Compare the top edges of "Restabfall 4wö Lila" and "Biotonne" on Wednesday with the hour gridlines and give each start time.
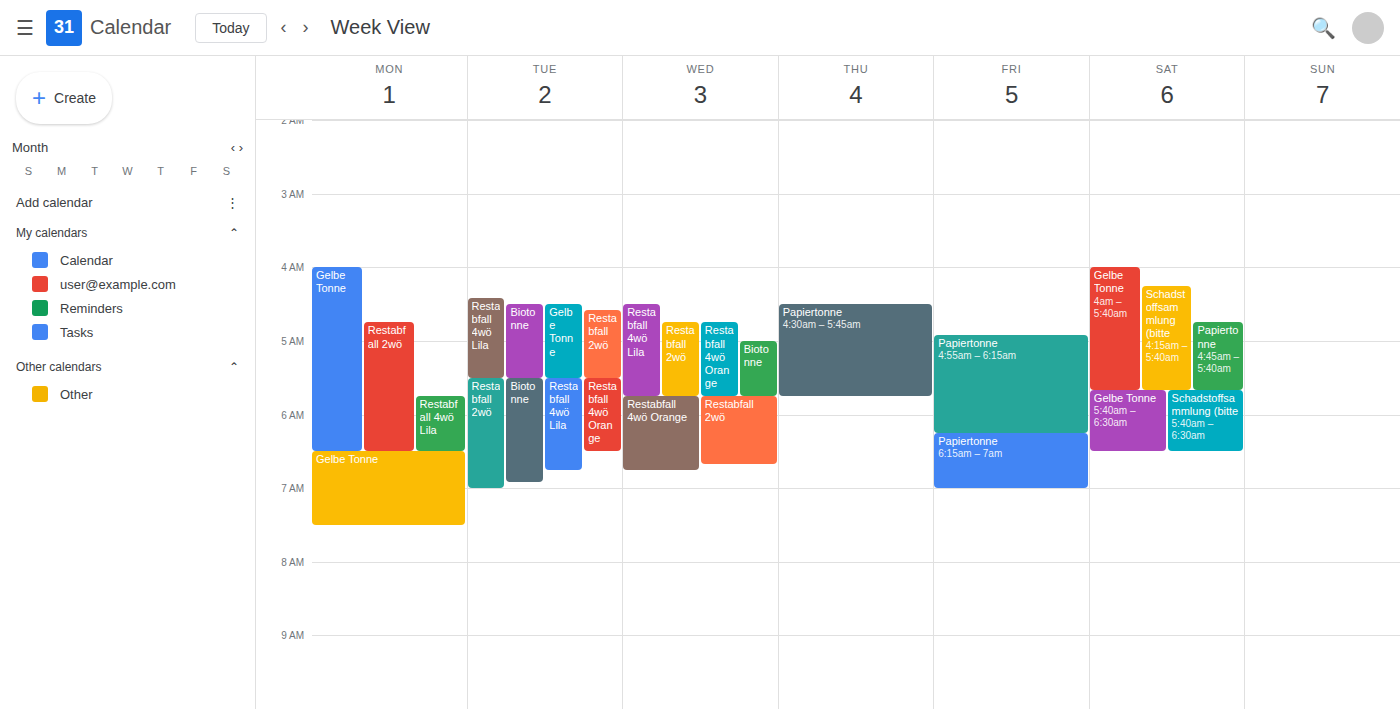
"Restabfall 4wö Lila": 4:30 AM, halfway between the 4 AM and 5 AM lines. "Biotonne": 5:00 AM, exactly on the 5 AM line.